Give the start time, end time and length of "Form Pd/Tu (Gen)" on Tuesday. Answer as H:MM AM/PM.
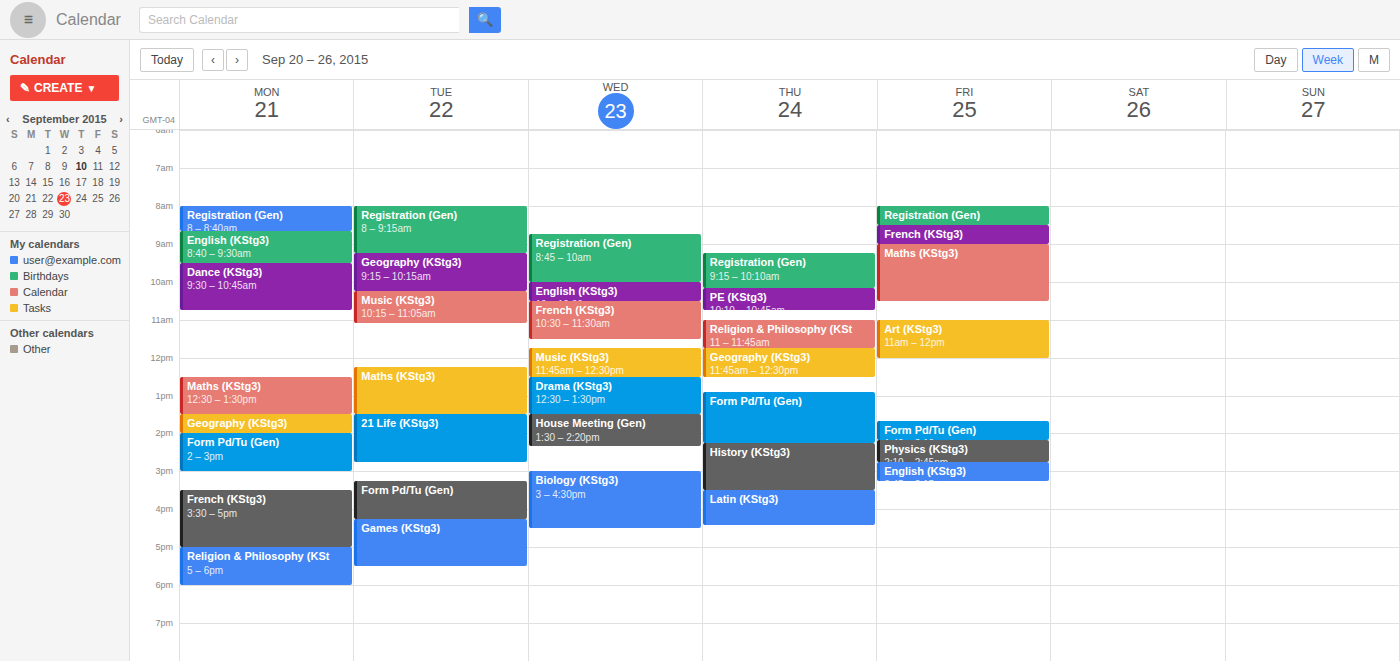
3:15 PM to 4:15 PM, 1 hour